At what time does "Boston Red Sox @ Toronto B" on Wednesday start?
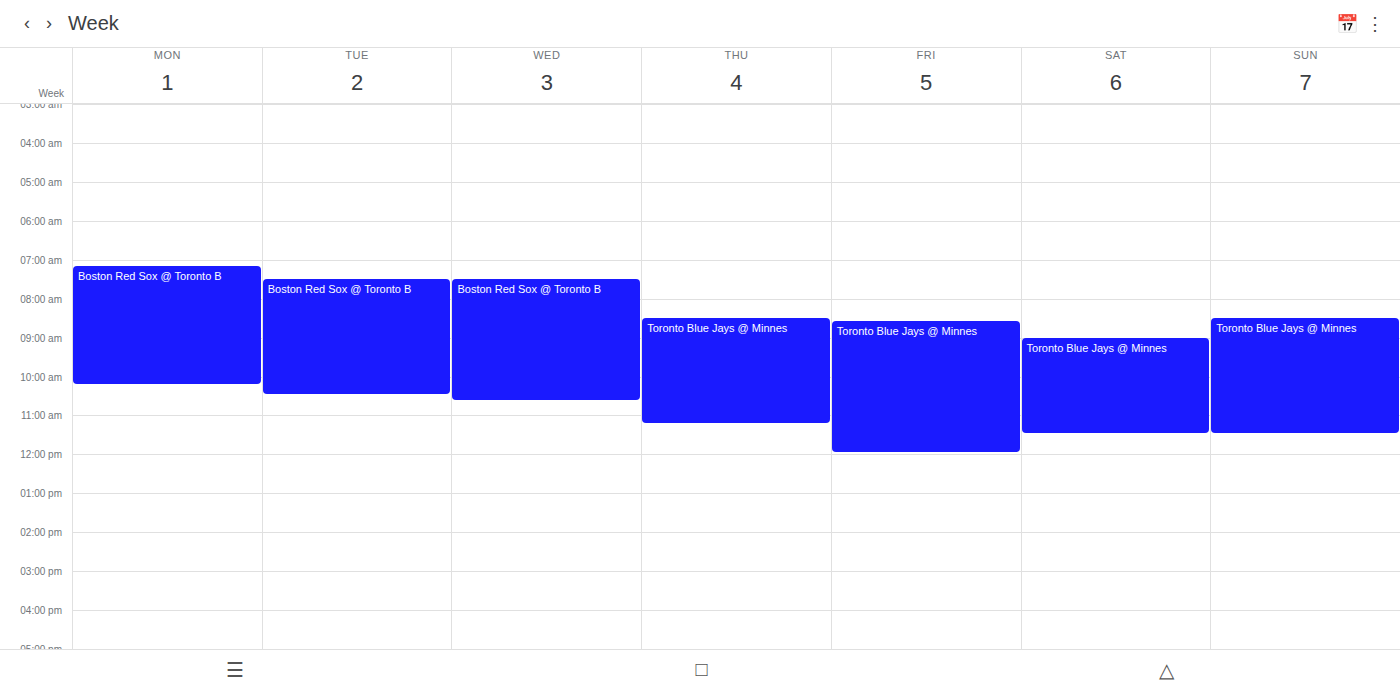
7:30 AM